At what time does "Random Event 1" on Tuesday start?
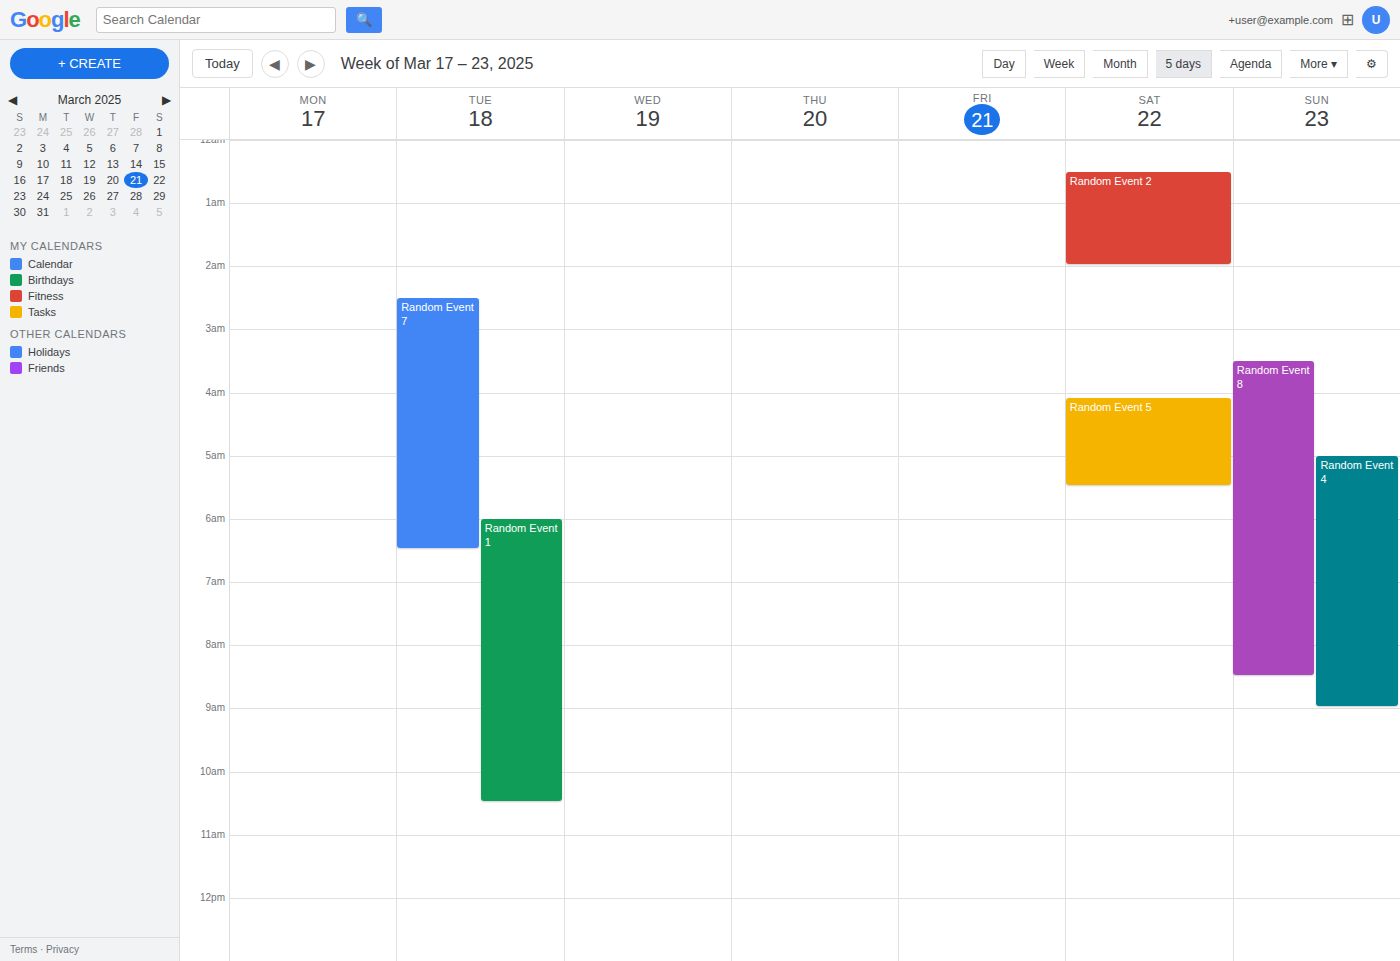
6:00 AM